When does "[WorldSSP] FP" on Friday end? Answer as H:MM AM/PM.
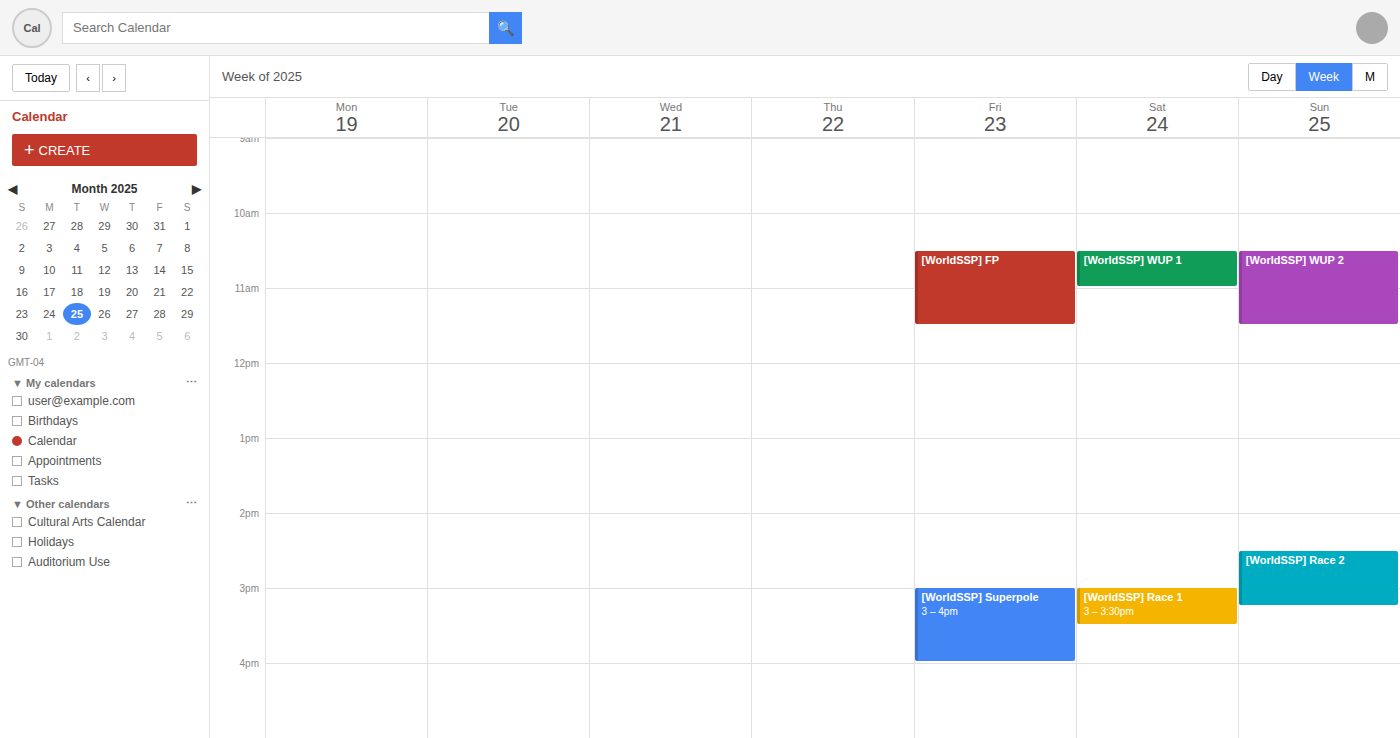
11:30 AM